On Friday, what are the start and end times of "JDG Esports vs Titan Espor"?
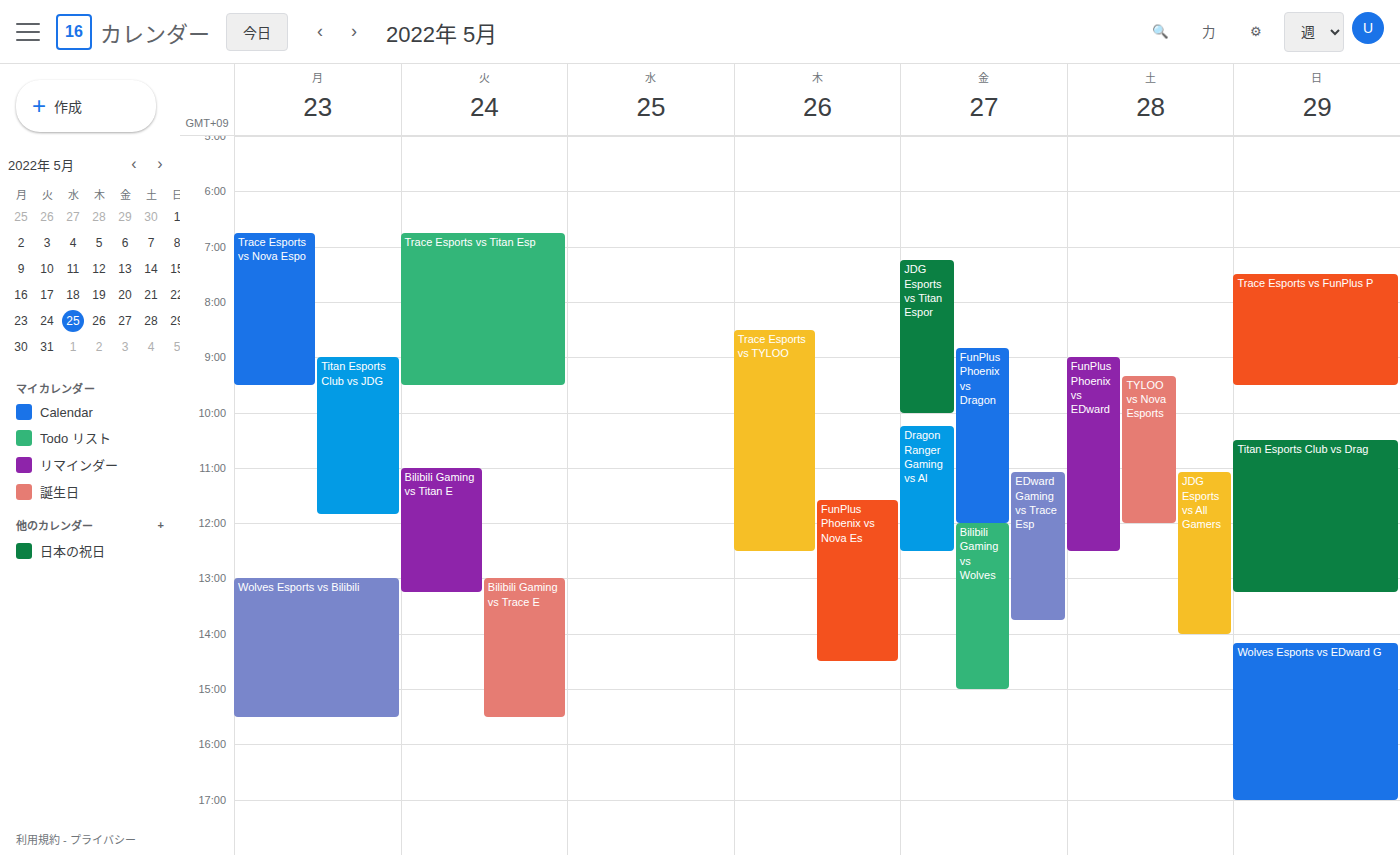
7:15 AM to 10:00 AM